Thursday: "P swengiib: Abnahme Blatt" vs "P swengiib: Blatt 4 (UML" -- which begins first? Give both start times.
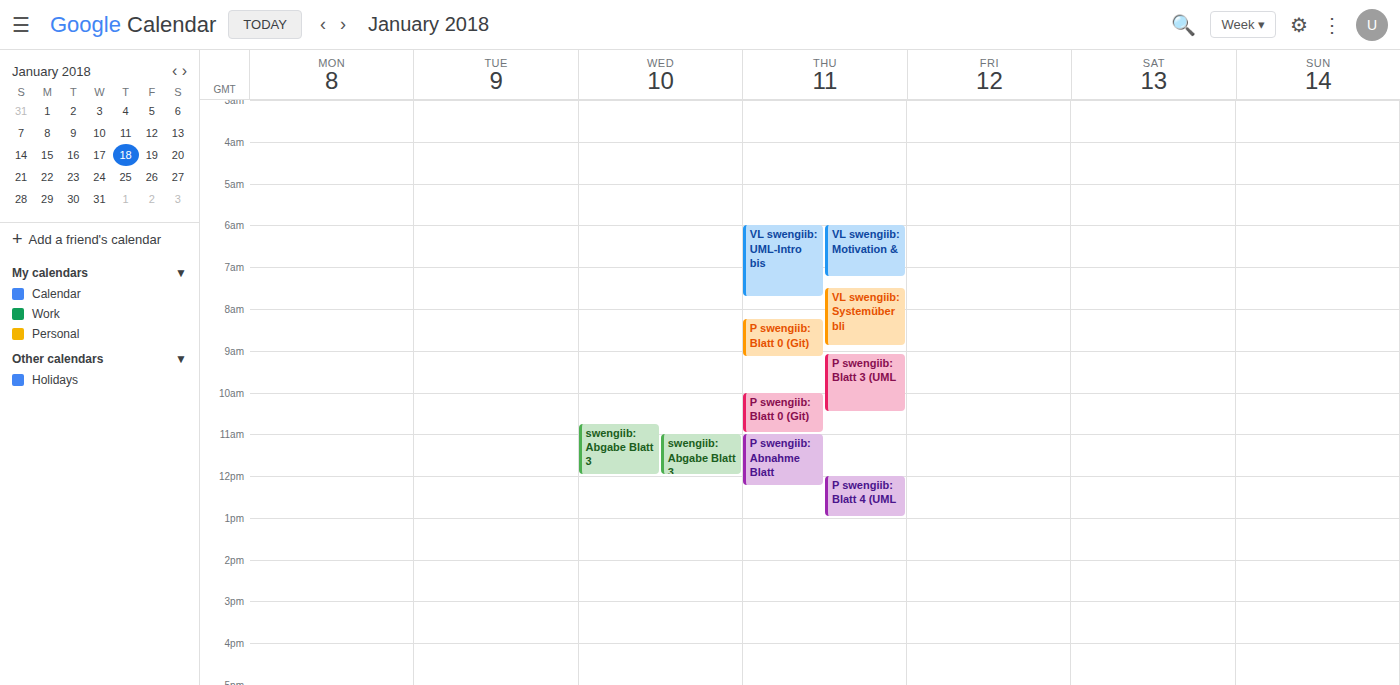
"P swengiib: Abnahme Blatt" 11:00 AM; "P swengiib: Blatt 4 (UML" 12:00 PM.